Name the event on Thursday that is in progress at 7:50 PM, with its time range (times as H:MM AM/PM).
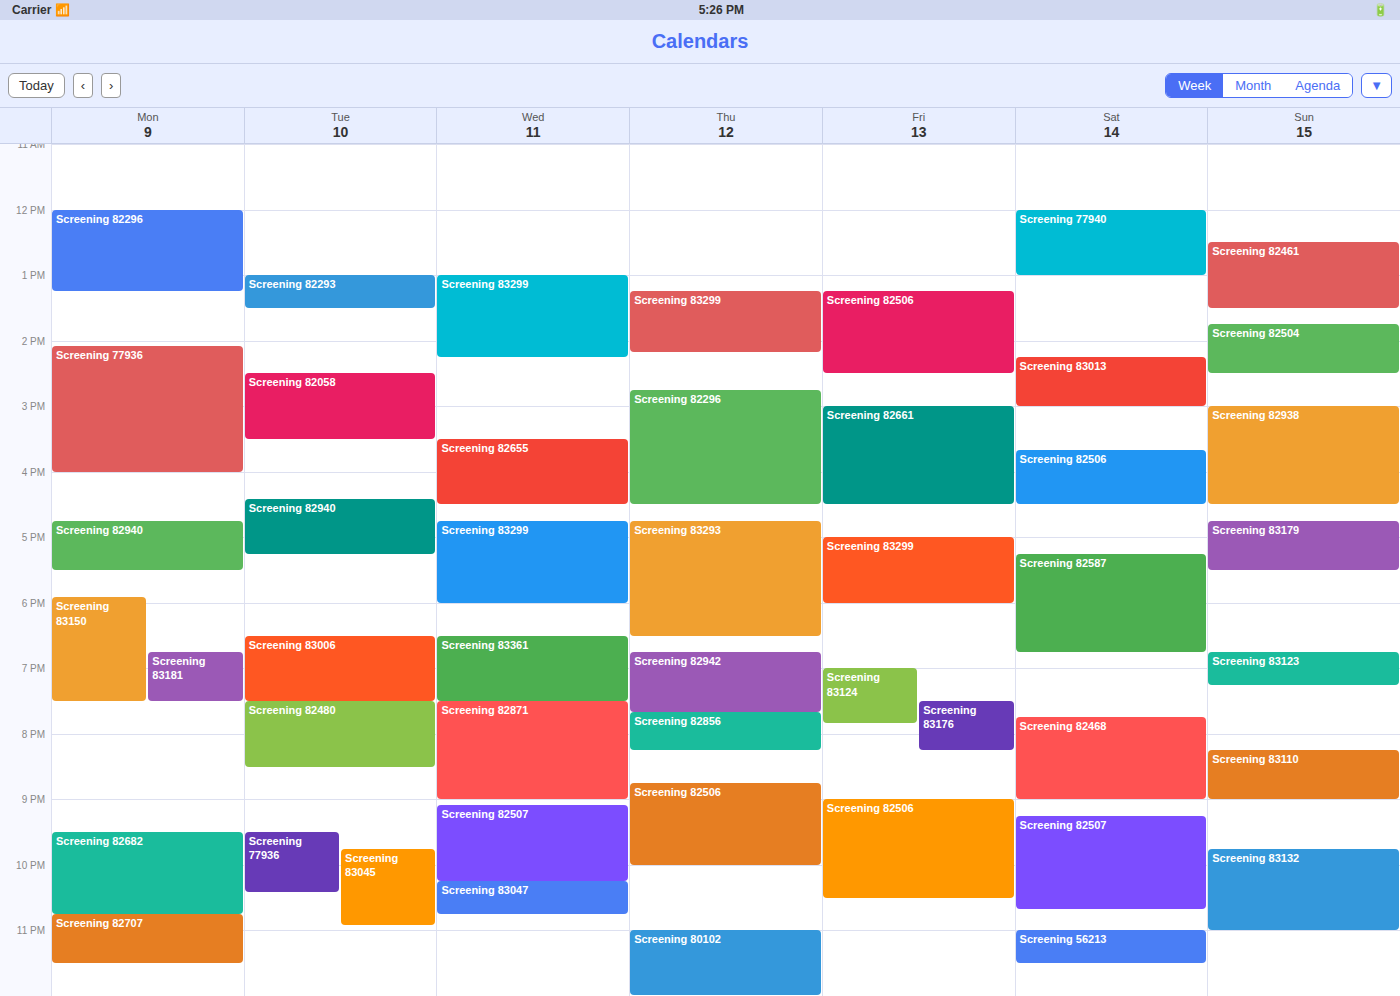
"Screening 82856", 7:40 PM to 8:15 PM